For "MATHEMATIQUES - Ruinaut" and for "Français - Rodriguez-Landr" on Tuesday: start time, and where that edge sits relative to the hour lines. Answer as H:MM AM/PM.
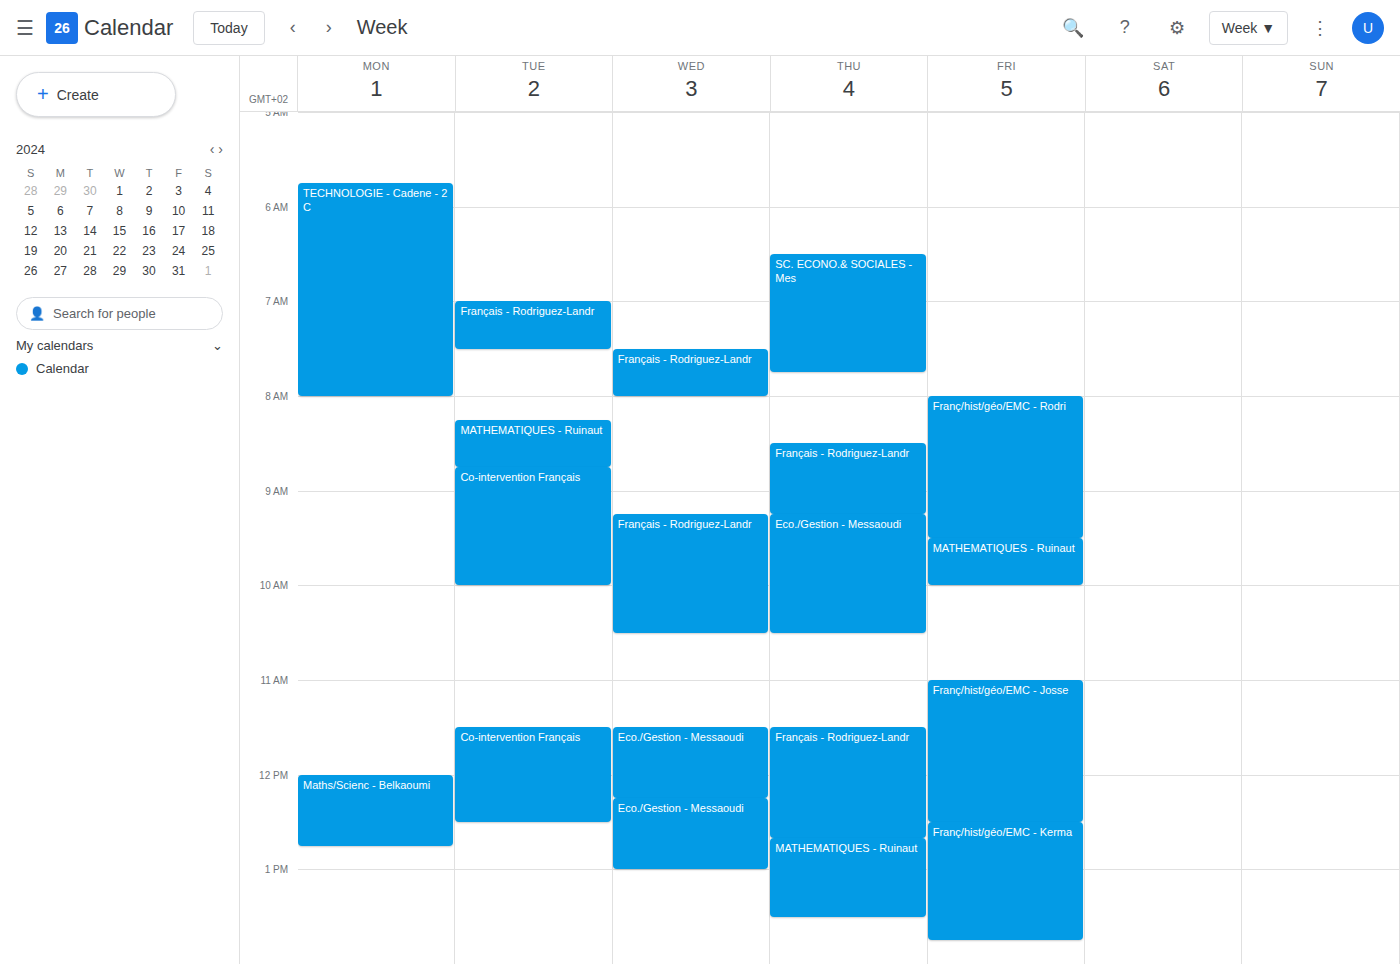
"MATHEMATIQUES - Ruinaut": 8:15 AM, neither: a quarter of the way from the 8 AM line to the 9 AM line. "Français - Rodriguez-Landr": 7:00 AM, exactly on the 7 AM line.